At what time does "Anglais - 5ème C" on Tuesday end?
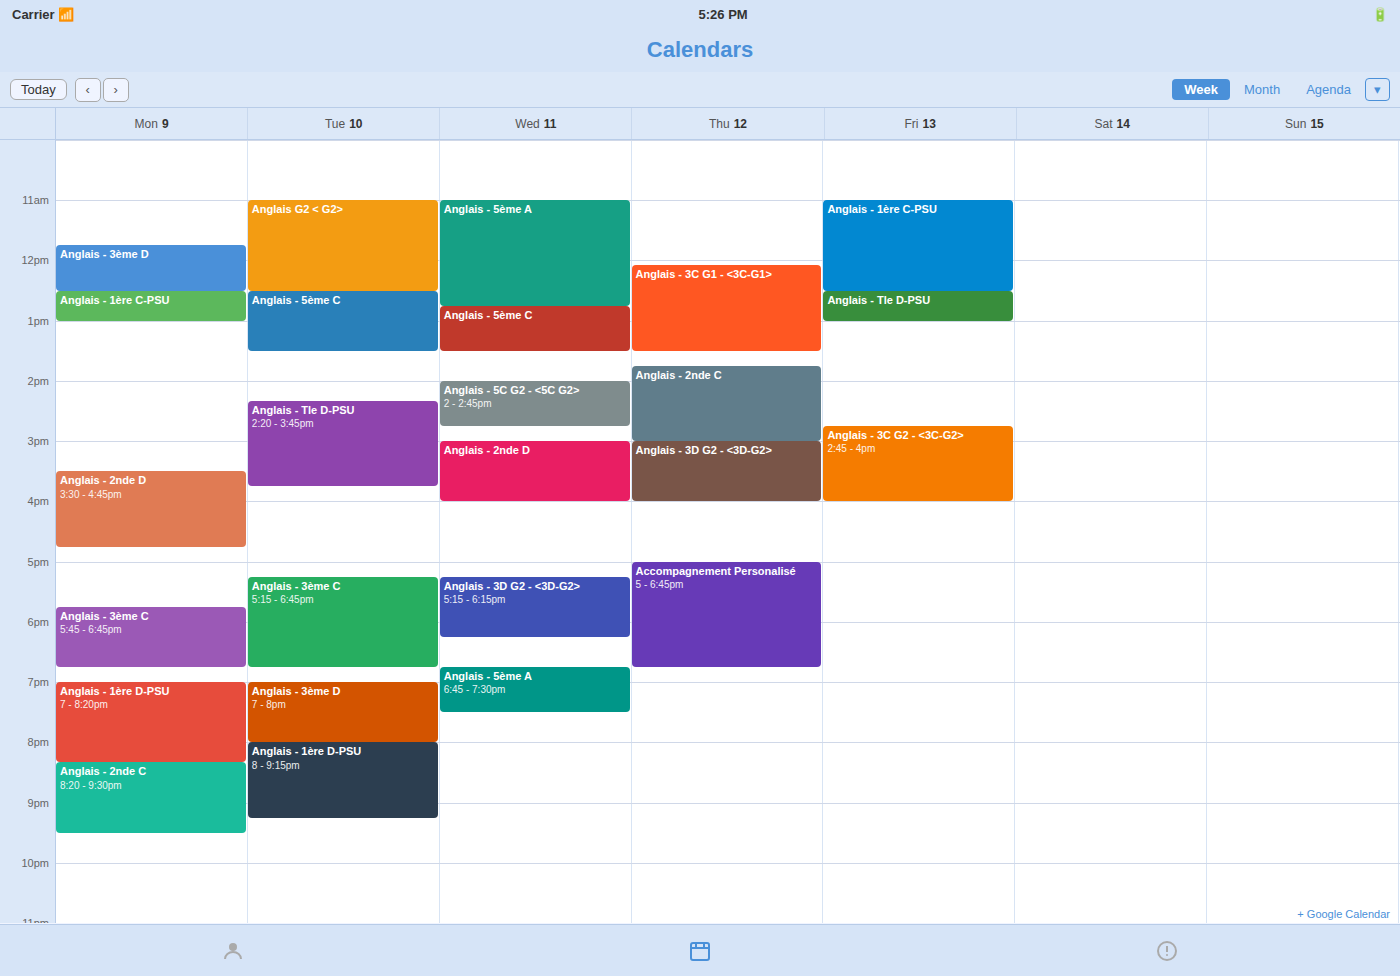
1:30 PM